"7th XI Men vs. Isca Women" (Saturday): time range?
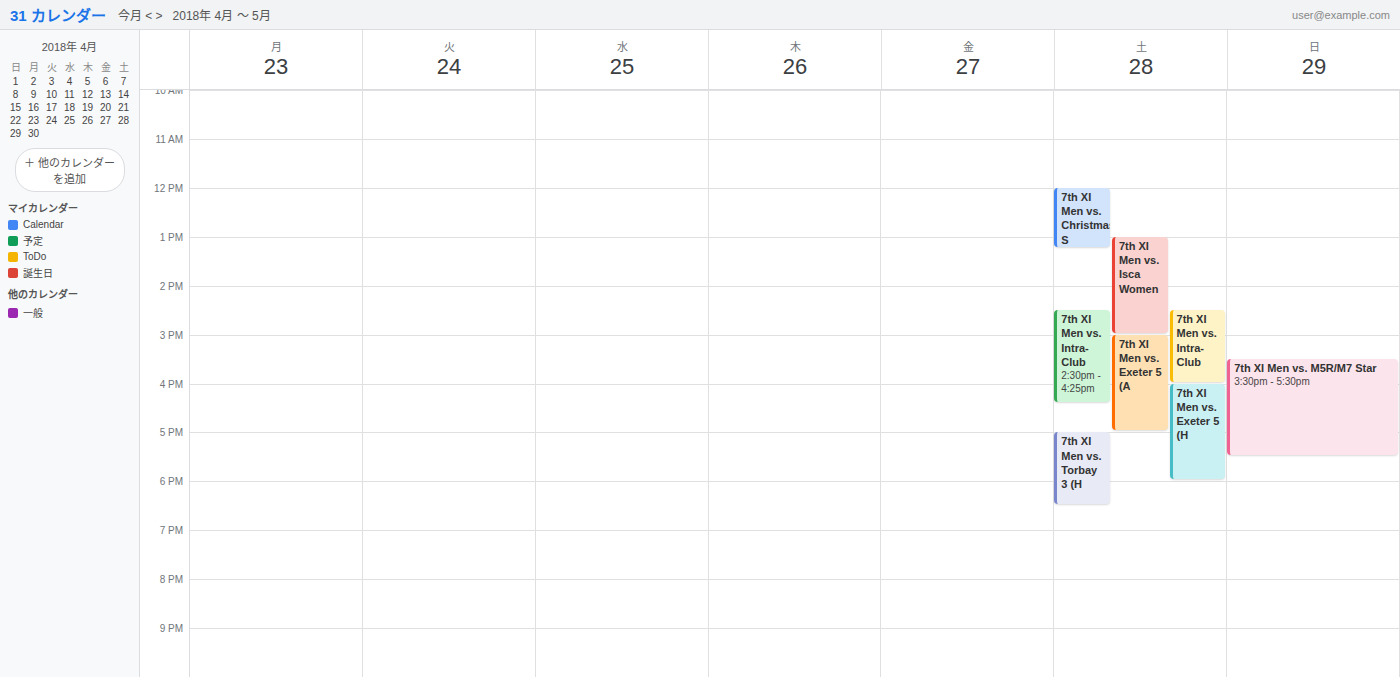
1:00 PM to 3:00 PM